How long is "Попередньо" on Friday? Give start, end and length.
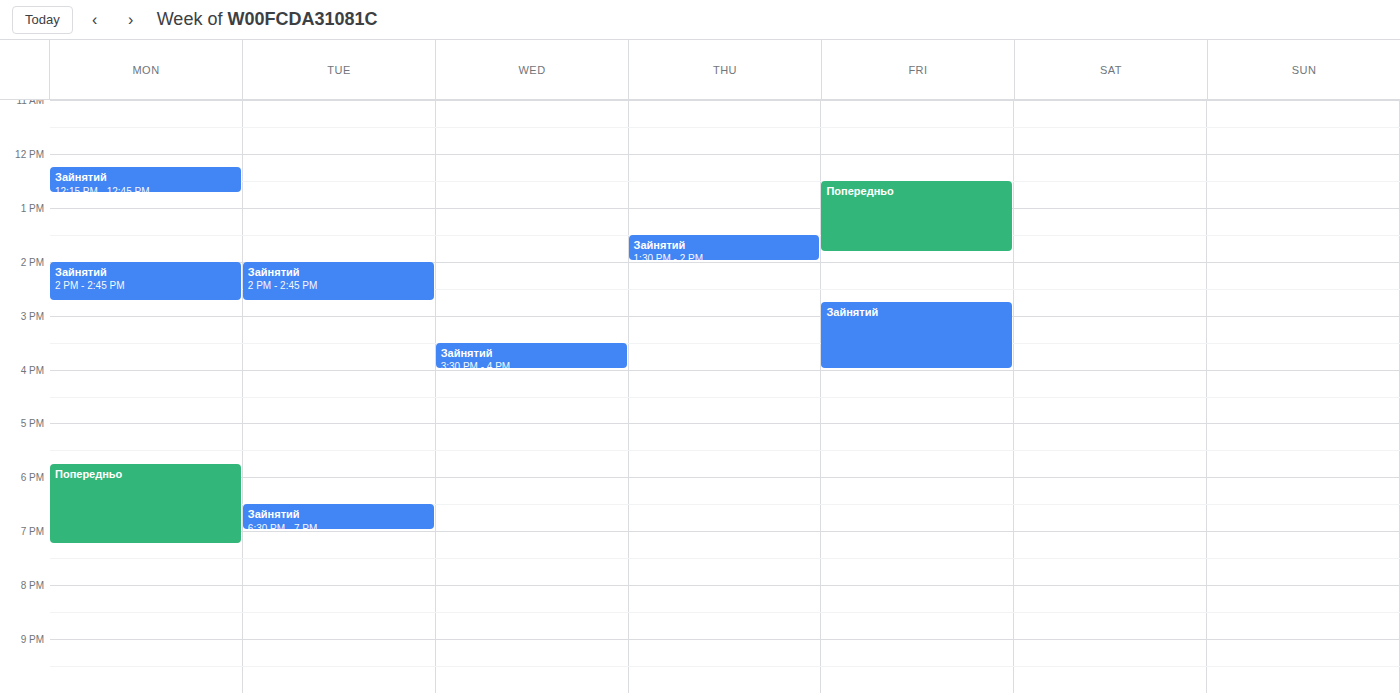
12:30 PM to 1:50 PM, 1 hour 20 minutes